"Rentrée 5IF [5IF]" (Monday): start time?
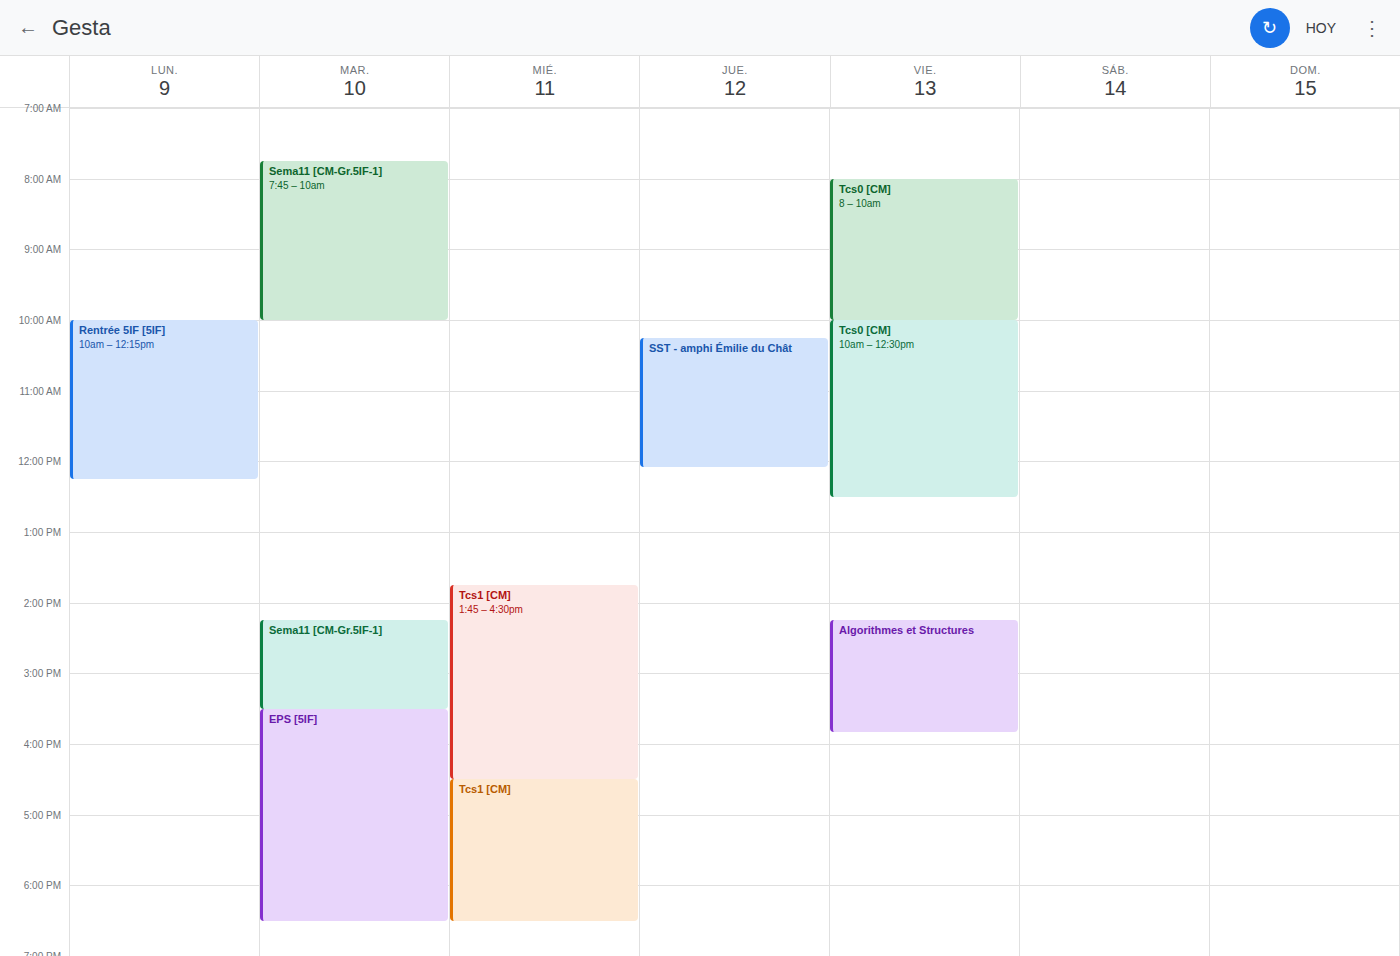
10:00 AM